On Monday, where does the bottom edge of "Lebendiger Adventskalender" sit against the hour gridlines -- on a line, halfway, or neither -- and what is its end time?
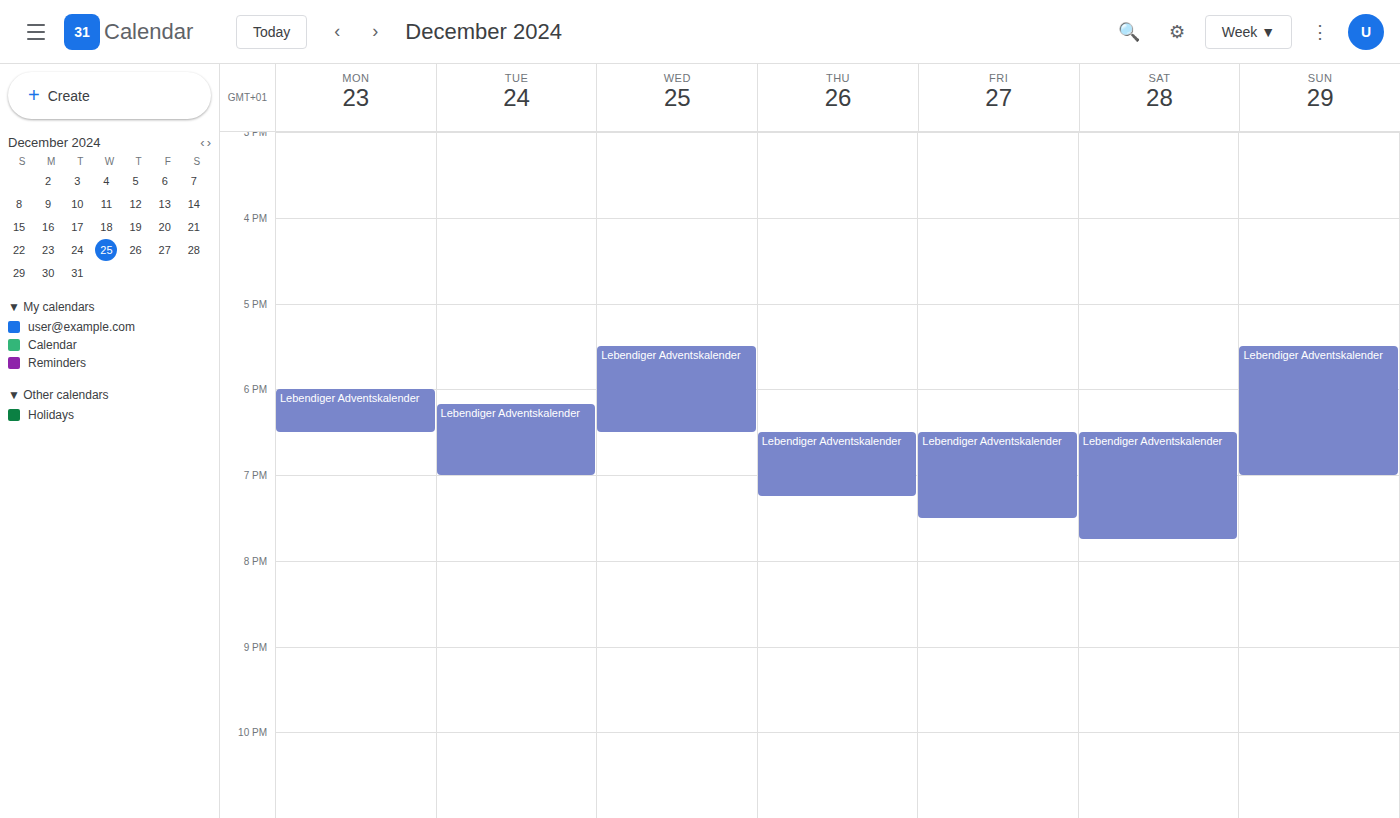
6:30 PM -- halfway between the 6 PM and 7 PM lines.